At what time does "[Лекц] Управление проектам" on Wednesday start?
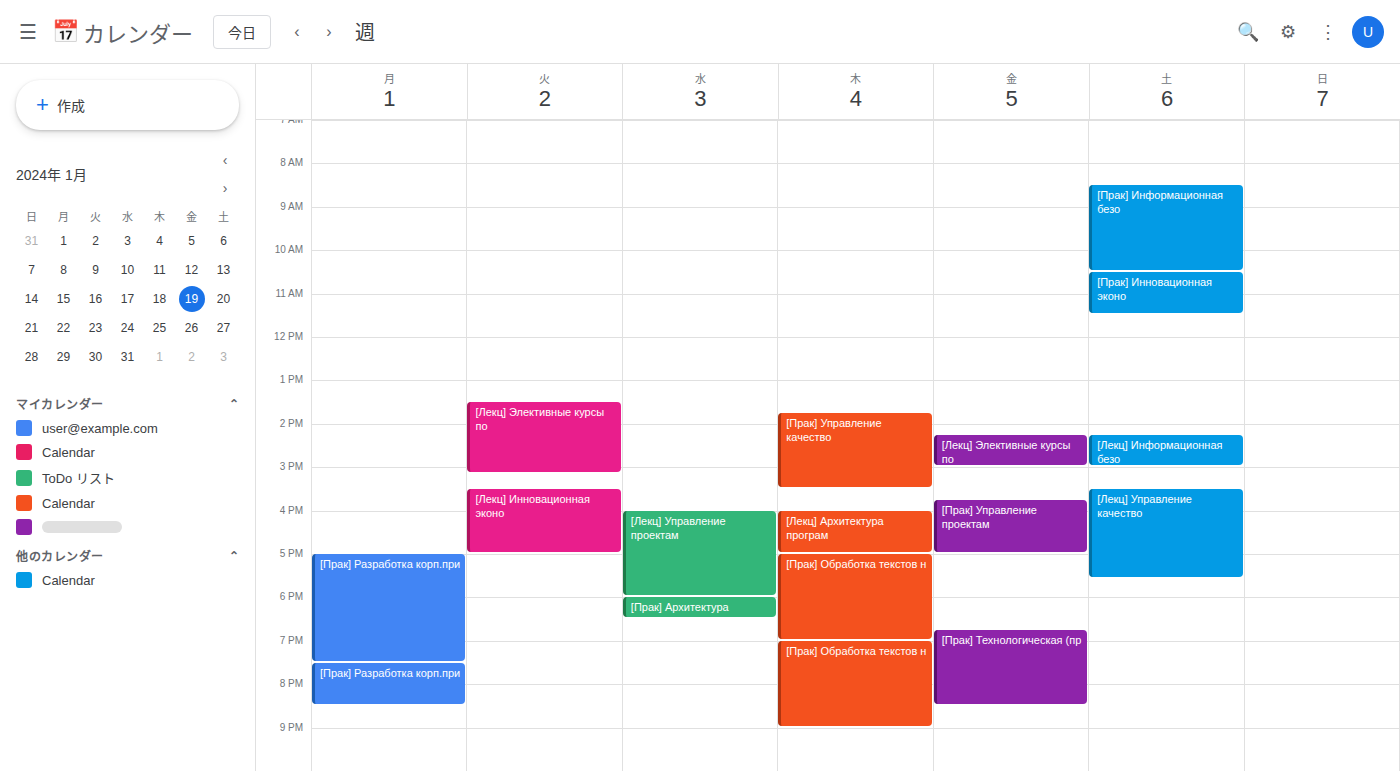
4:00 PM